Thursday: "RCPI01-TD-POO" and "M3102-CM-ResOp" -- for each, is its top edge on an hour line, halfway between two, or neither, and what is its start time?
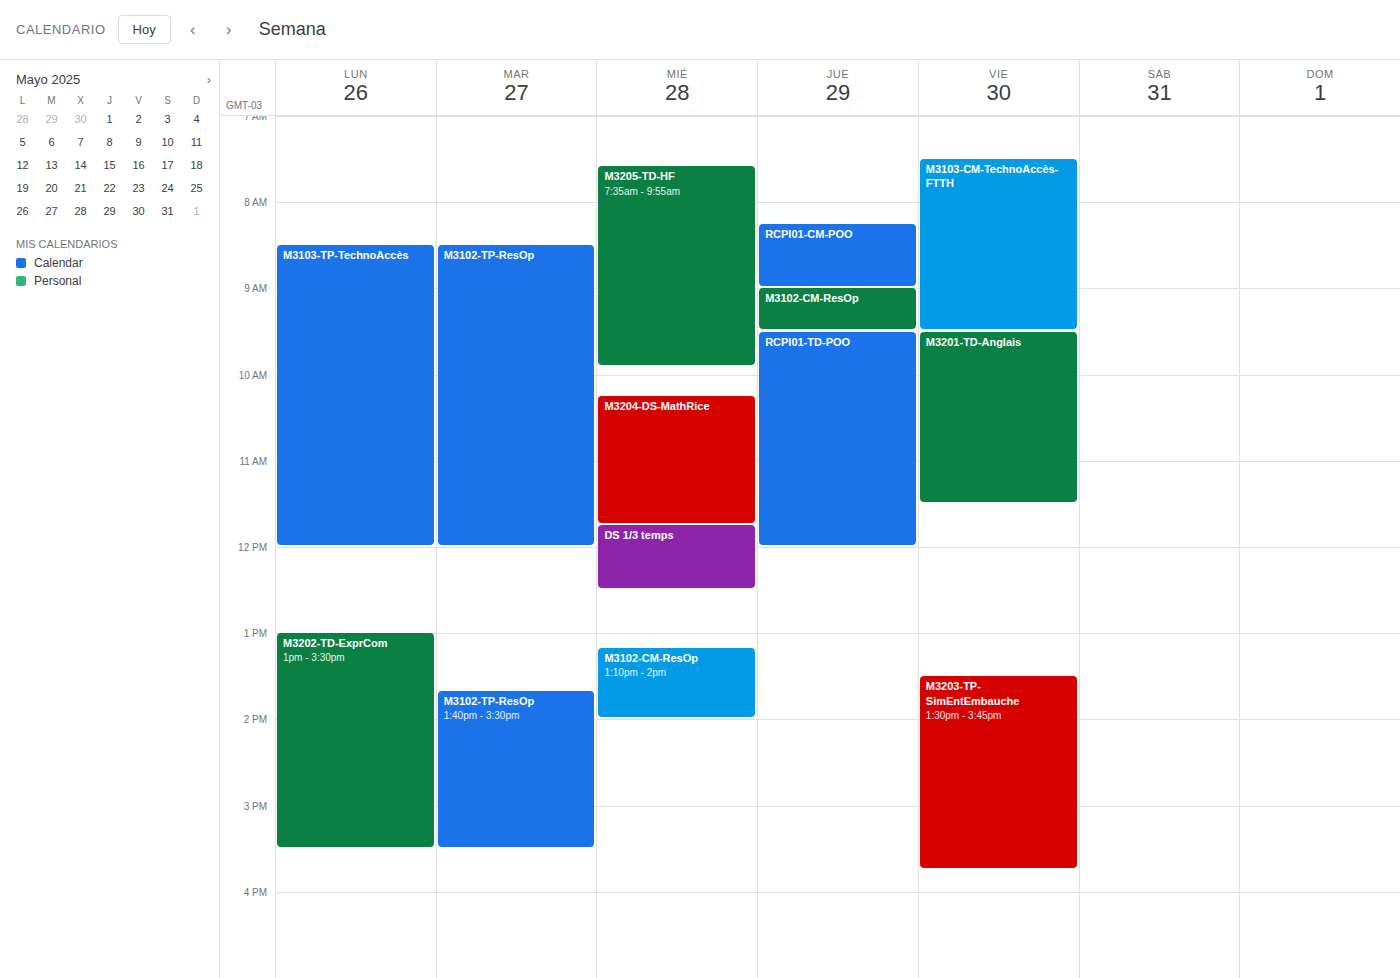
"RCPI01-TD-POO": 9:30 AM, halfway between the 9 AM and 10 AM lines. "M3102-CM-ResOp": 9:00 AM, exactly on the 9 AM line.